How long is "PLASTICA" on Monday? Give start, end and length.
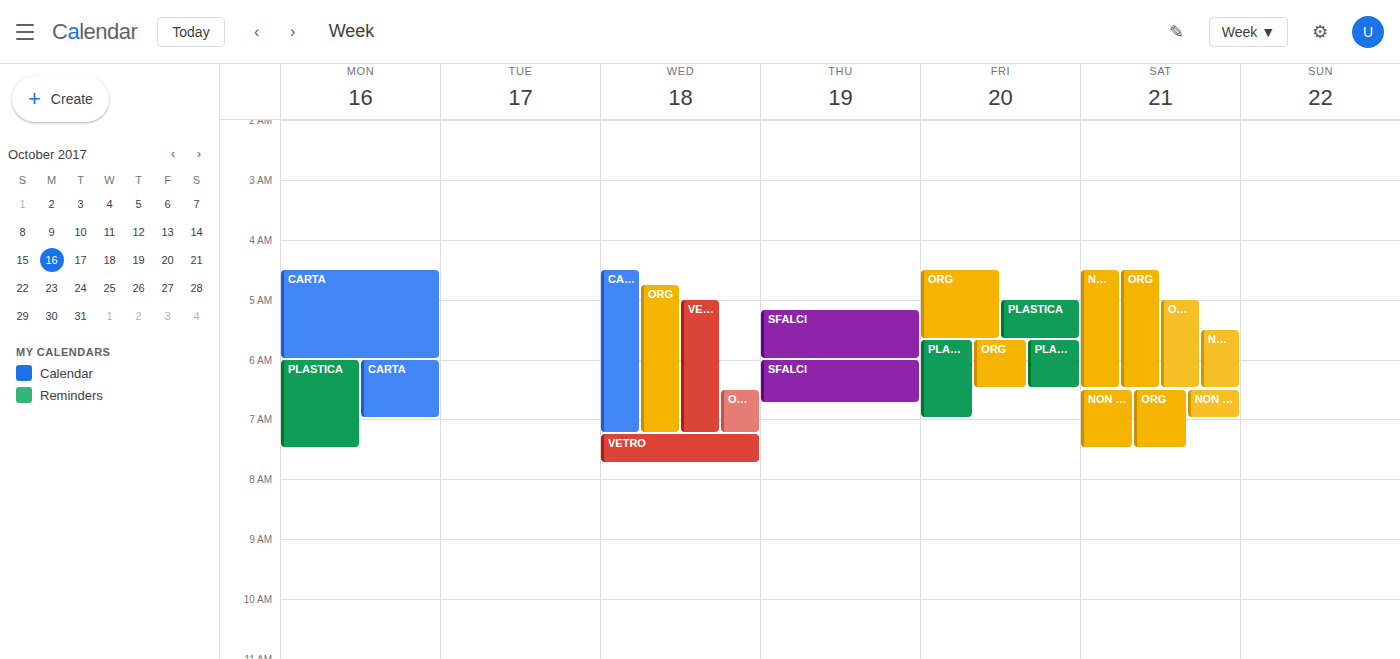
6:00 AM to 7:30 AM, 1 hour 30 minutes